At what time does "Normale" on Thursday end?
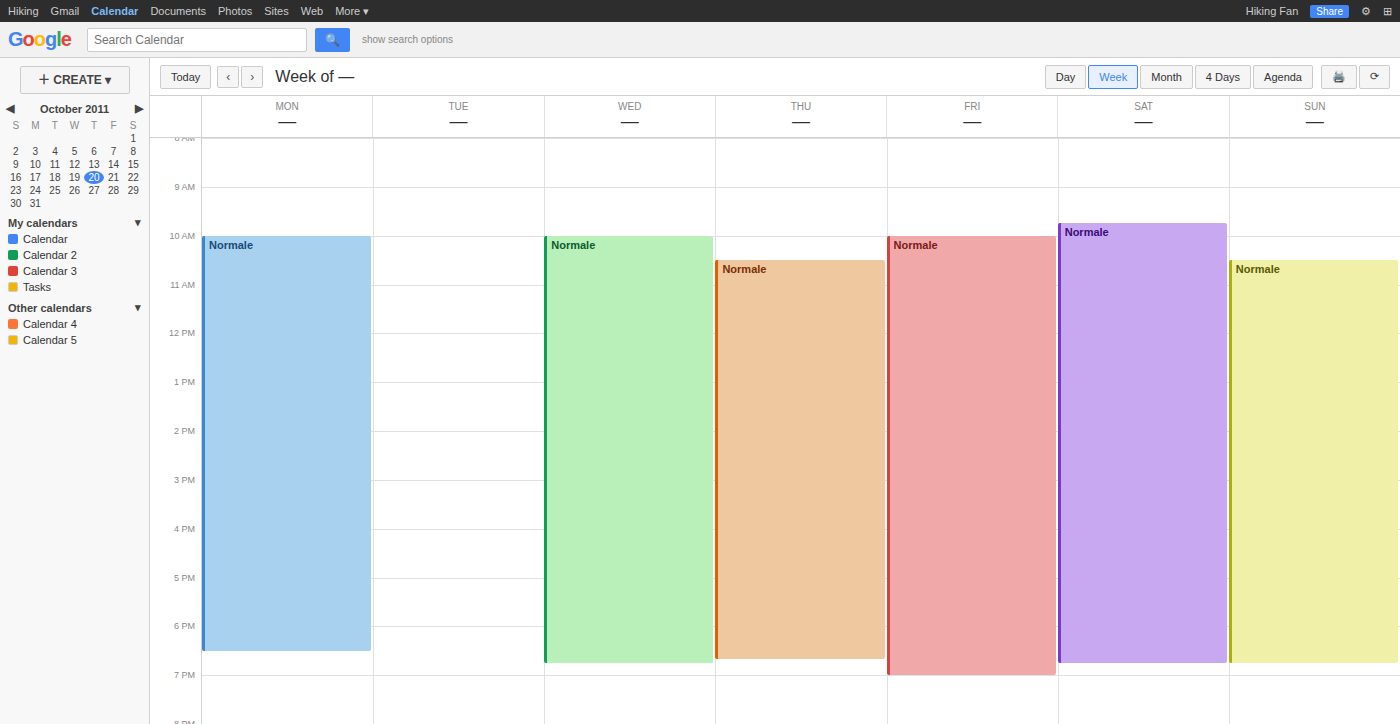
6:40 PM